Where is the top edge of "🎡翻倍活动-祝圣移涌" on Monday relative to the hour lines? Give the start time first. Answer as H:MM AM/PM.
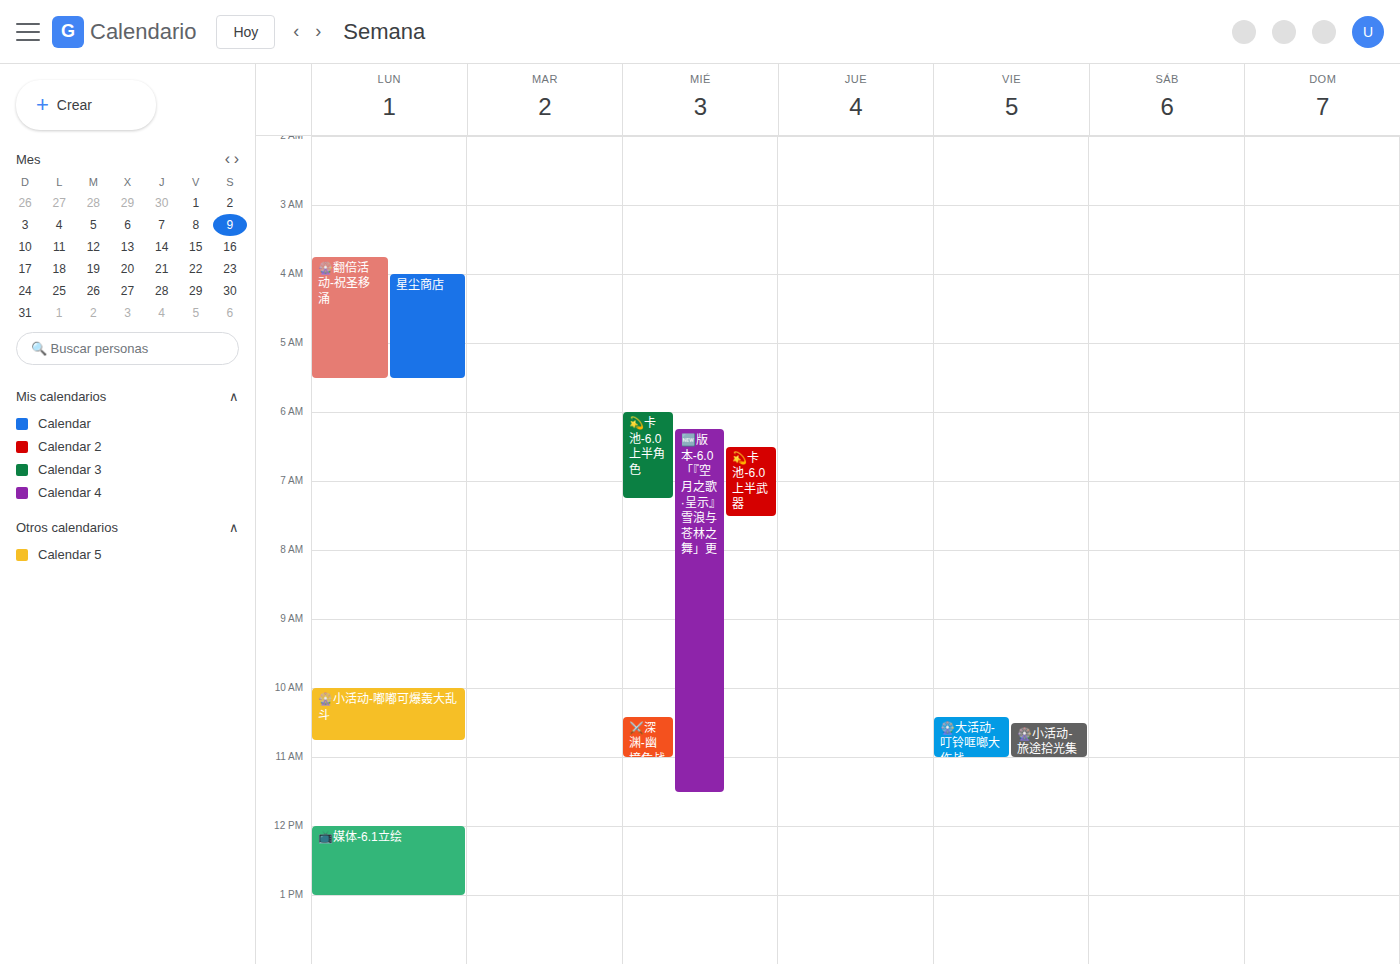
3:45 AM -- neither: three quarters of the way from the 3 AM line to the 4 AM line.